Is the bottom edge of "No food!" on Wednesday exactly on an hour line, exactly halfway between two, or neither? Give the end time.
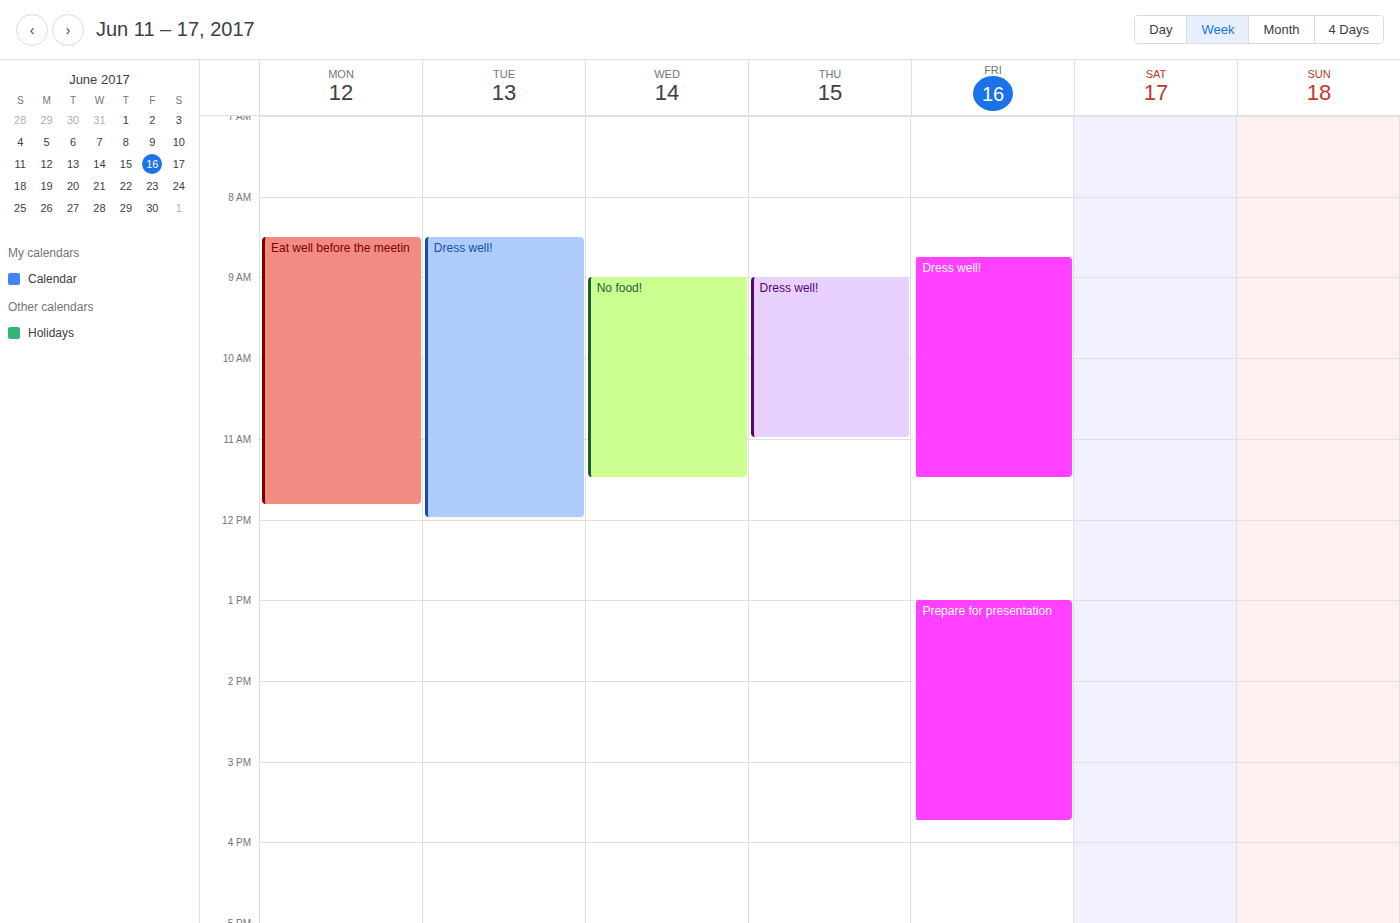
11:30 AM -- halfway between the 11 AM and 12 PM lines.